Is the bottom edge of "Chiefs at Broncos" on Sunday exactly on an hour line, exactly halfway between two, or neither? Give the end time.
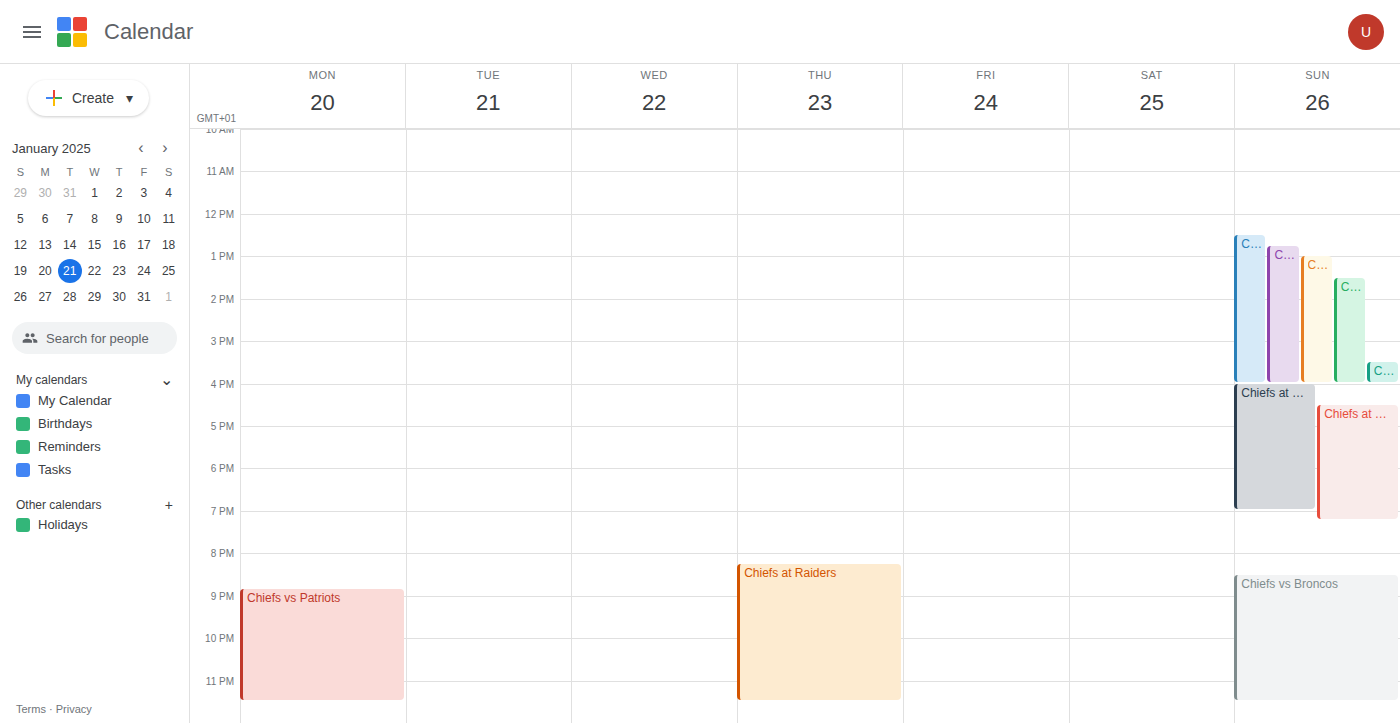
7:15 PM -- neither: a quarter of the way from the 7 PM line to the 8 PM line.